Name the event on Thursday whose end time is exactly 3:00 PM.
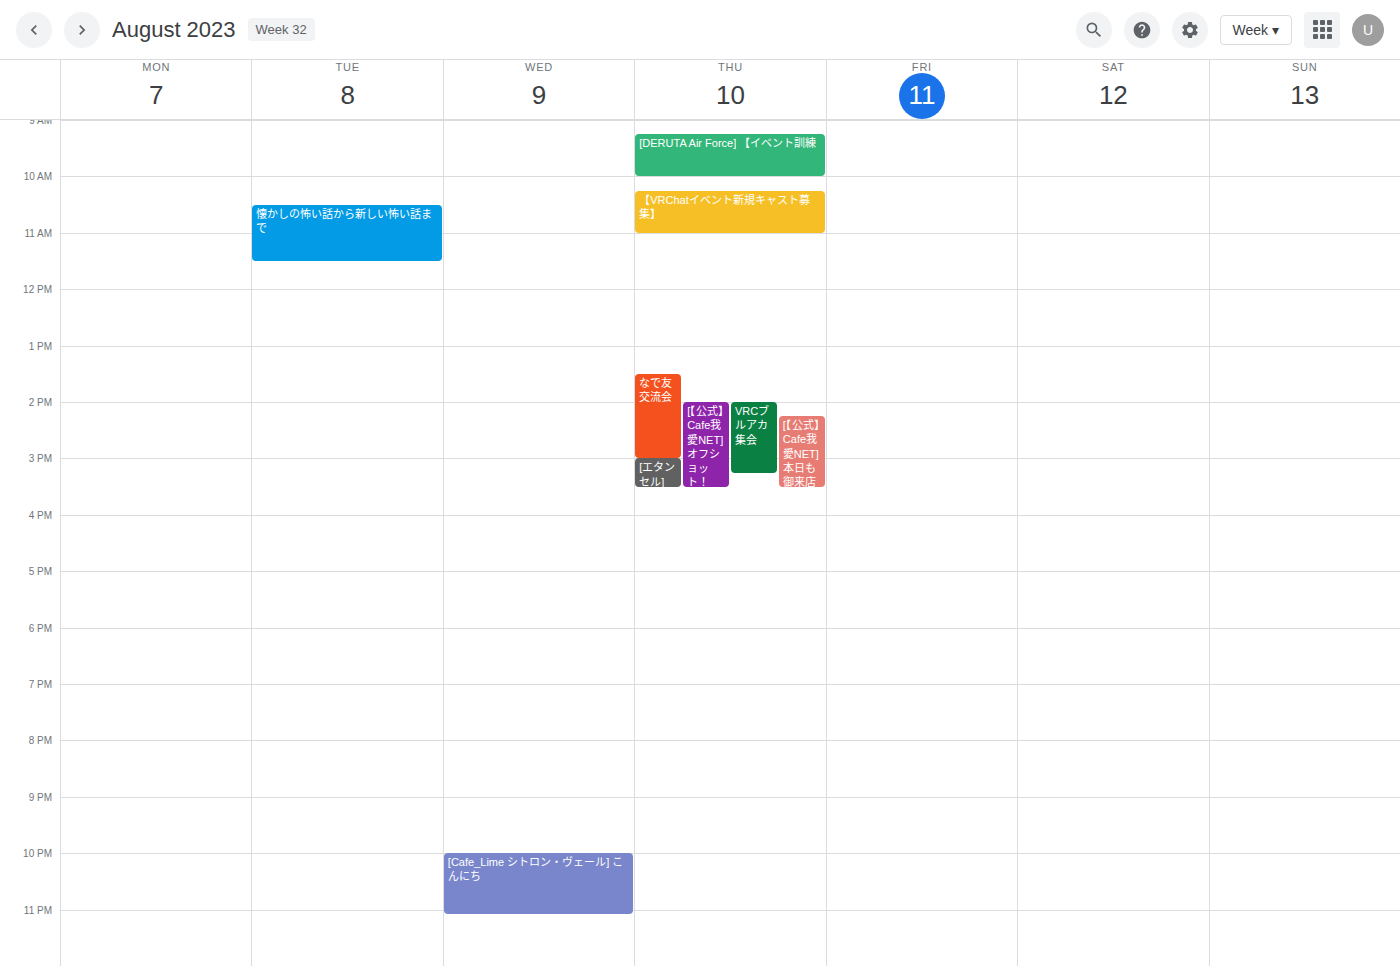
"なで友交流会"